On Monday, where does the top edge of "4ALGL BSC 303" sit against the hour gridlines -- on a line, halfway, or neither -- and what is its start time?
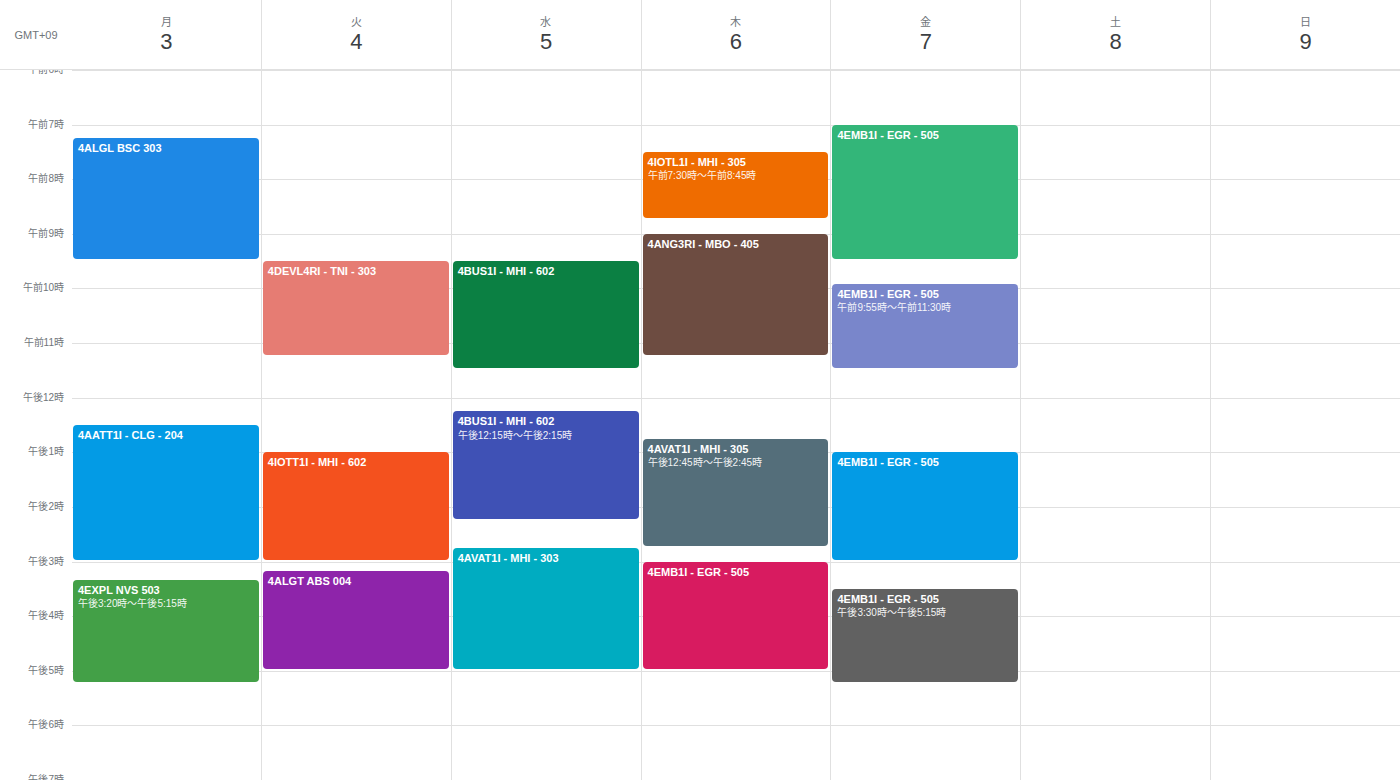
7:15 AM -- neither: a quarter of the way from the 7 AM line to the 8 AM line.